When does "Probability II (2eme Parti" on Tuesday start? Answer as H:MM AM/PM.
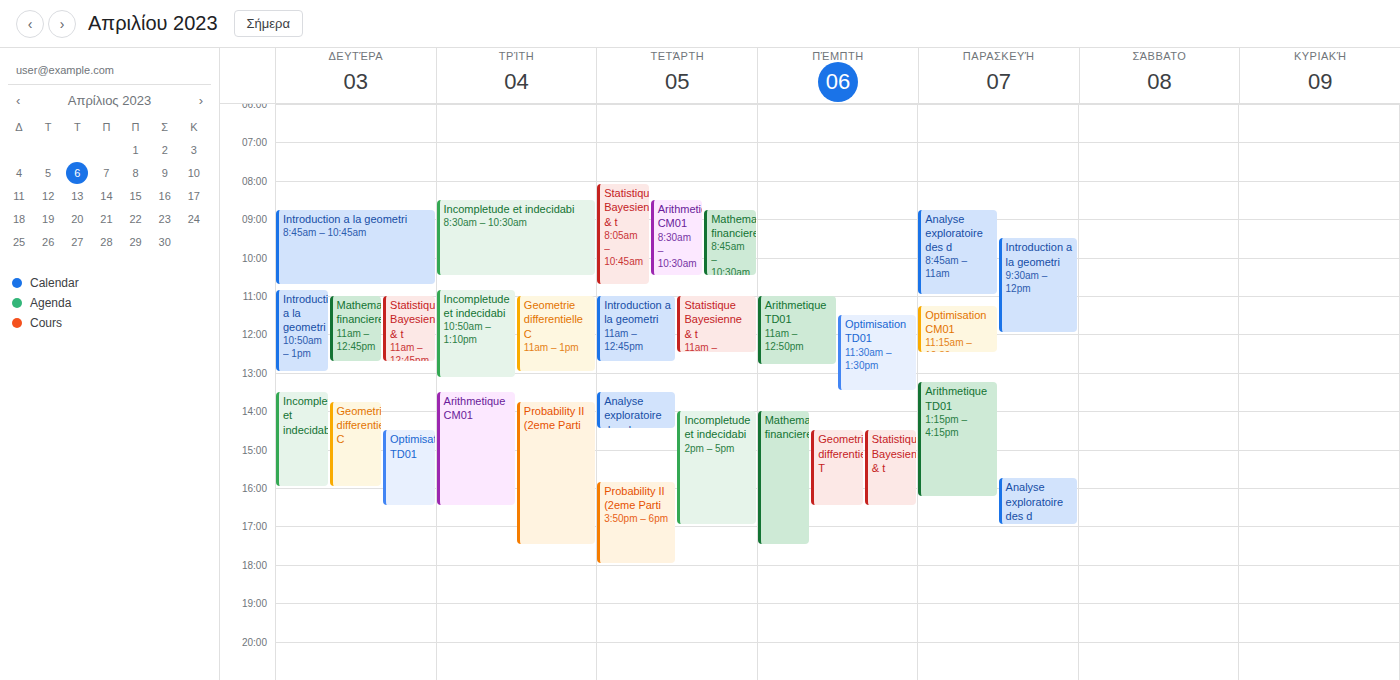
1:45 PM